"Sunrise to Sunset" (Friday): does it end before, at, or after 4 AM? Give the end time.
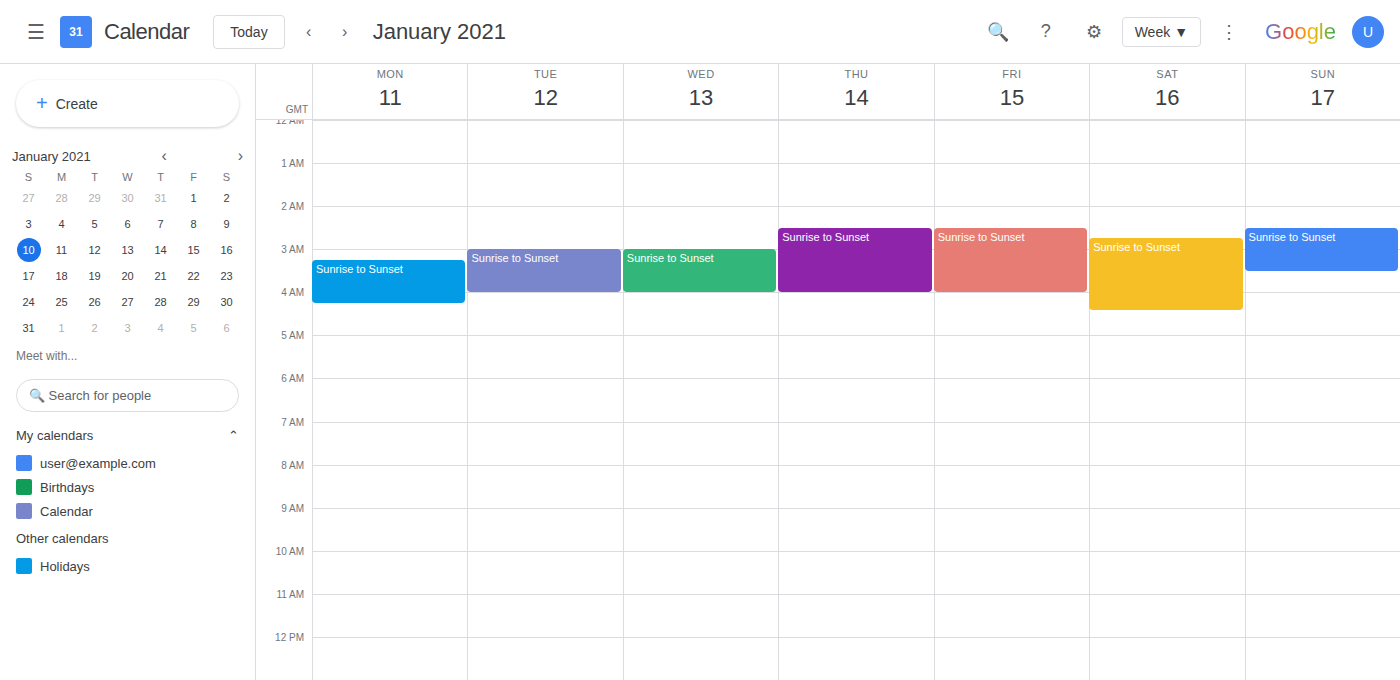
4:00 AM -- exactly at 4 AM, on the 4 AM line.